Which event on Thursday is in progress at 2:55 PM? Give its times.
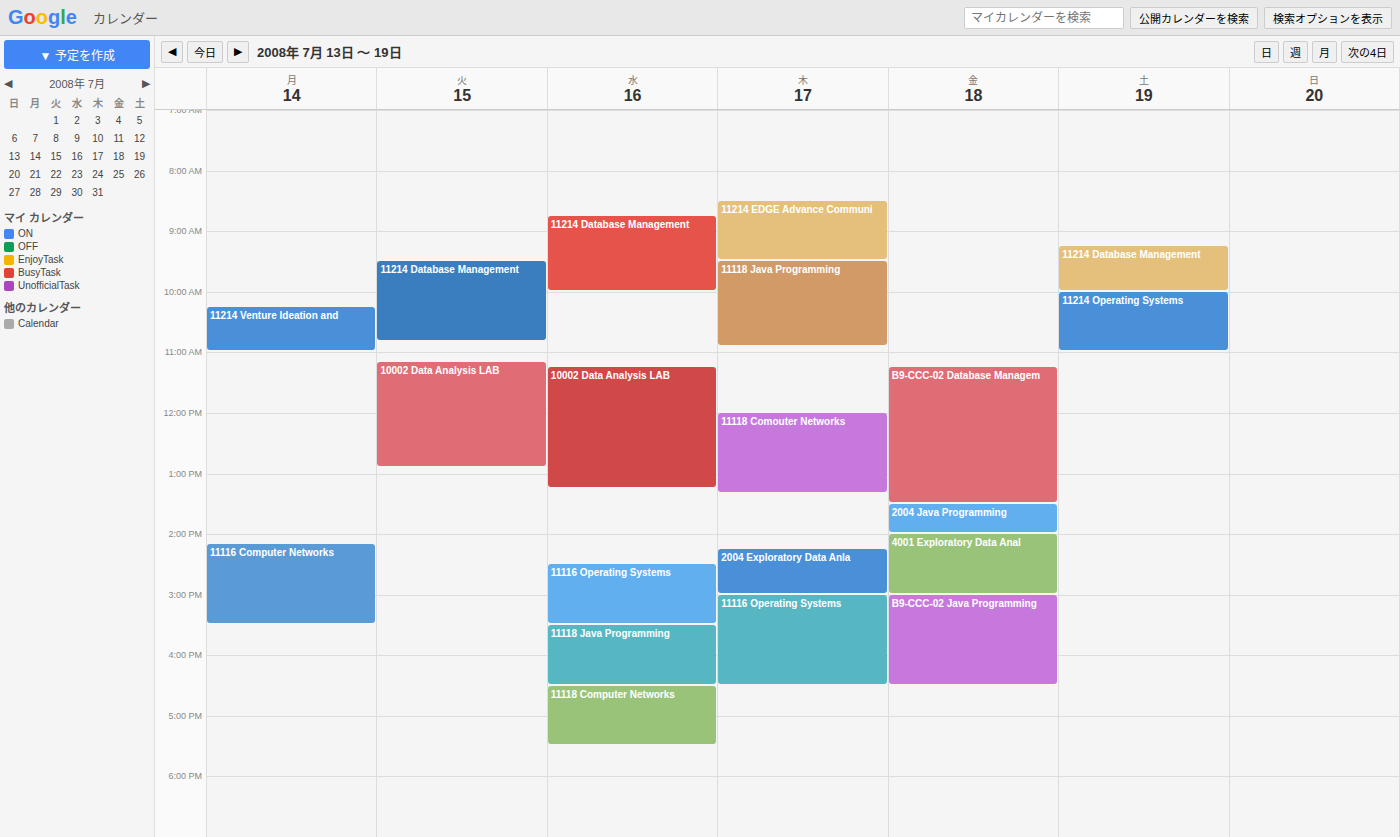
"2004 Exploratory Data Anla", 2:15 PM to 3:00 PM